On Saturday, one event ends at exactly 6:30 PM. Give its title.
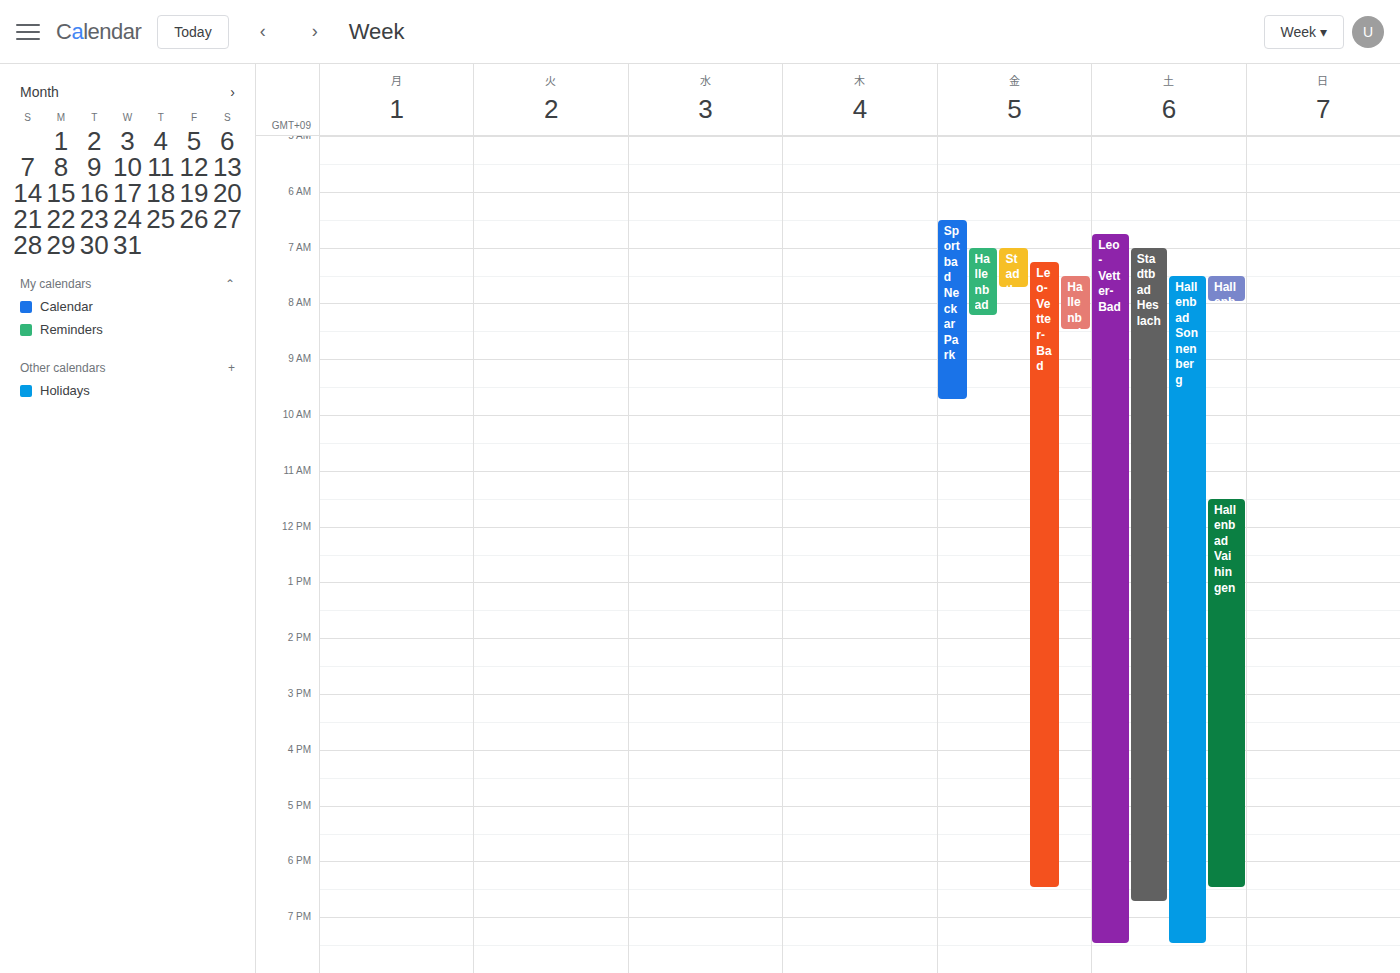
"Hallenbad Vaihingen"